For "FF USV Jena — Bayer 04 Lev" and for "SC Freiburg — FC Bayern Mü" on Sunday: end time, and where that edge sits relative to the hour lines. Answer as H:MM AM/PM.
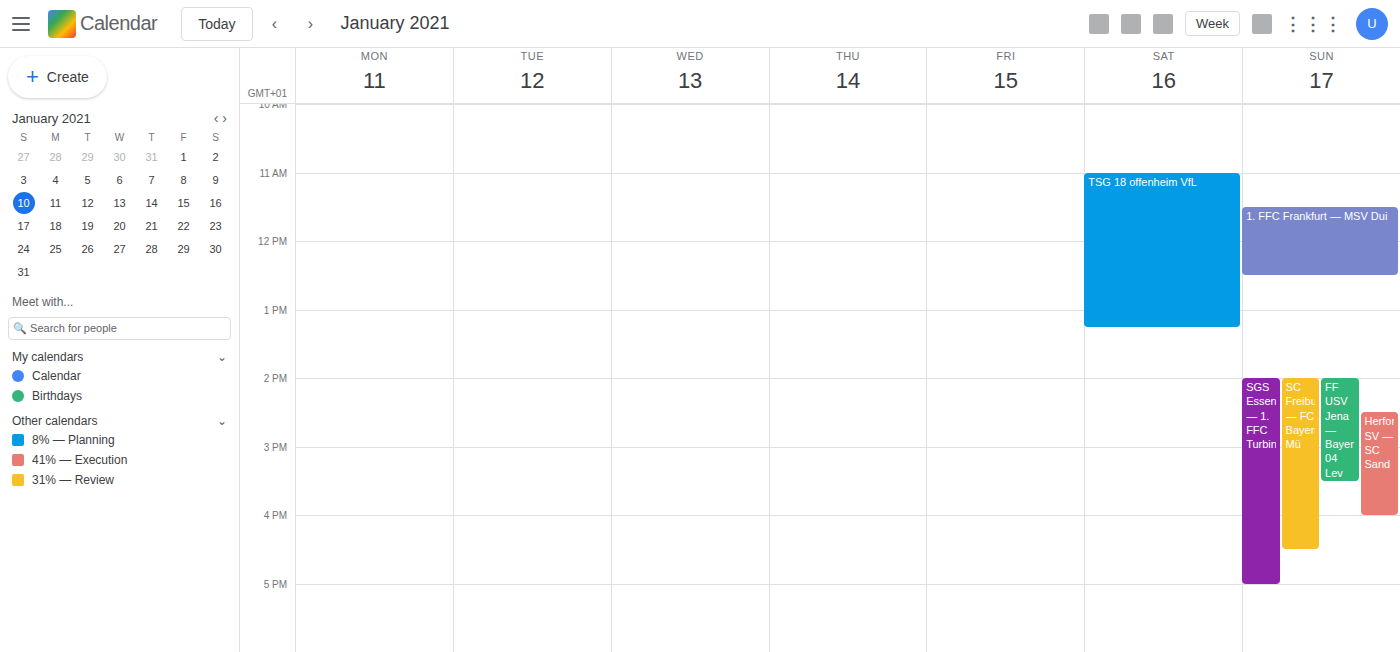
"FF USV Jena — Bayer 04 Lev": 3:30 PM, halfway between the 3 PM and 4 PM lines. "SC Freiburg — FC Bayern Mü": 4:30 PM, halfway between the 4 PM and 5 PM lines.